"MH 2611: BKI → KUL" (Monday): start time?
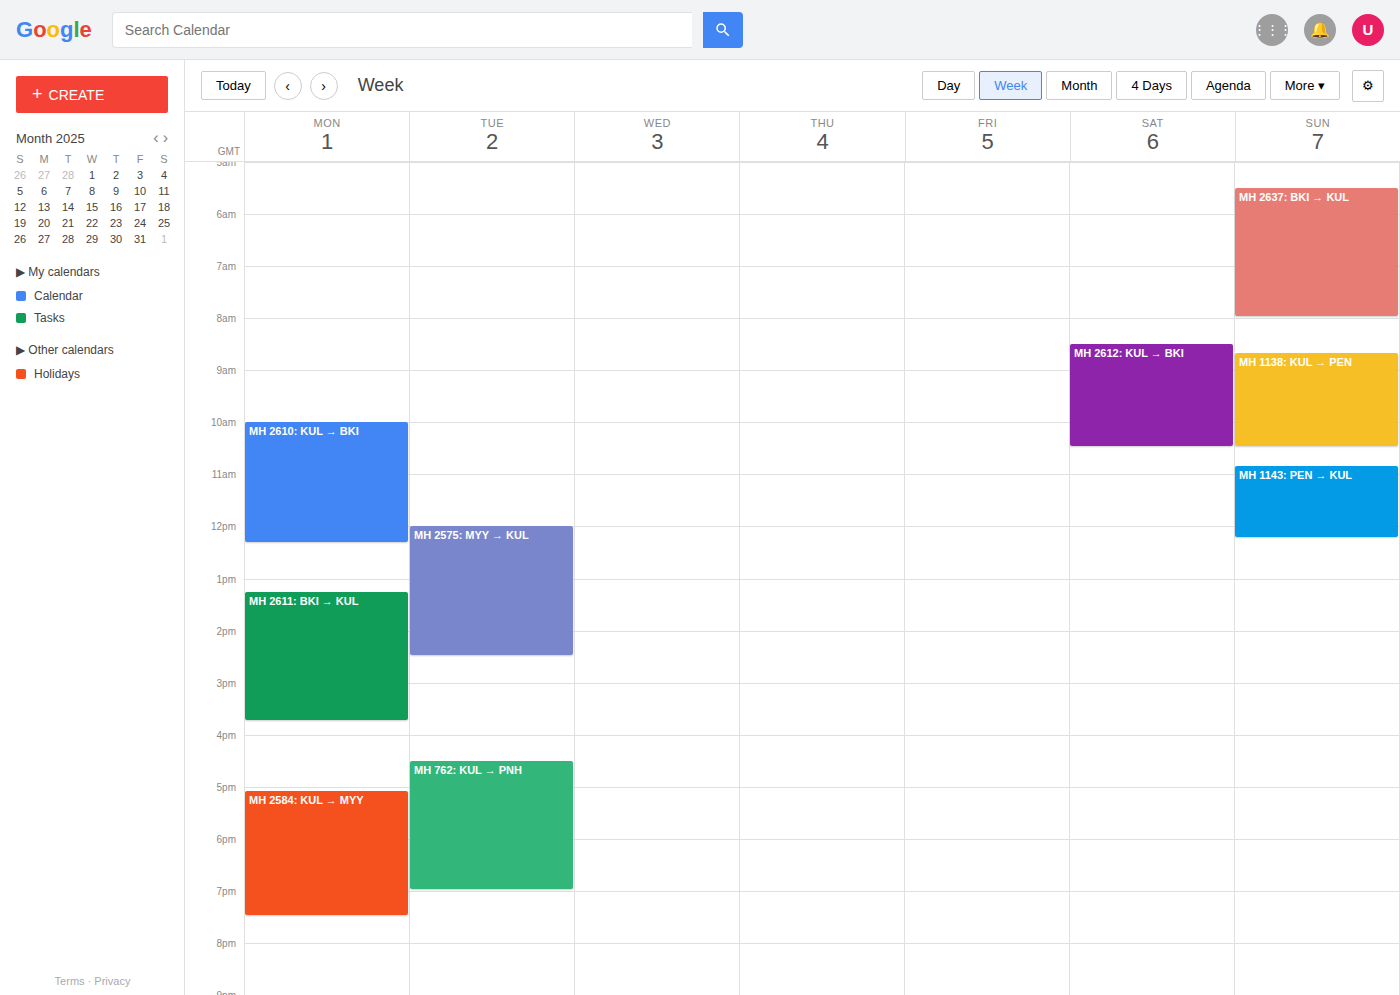
1:15 PM